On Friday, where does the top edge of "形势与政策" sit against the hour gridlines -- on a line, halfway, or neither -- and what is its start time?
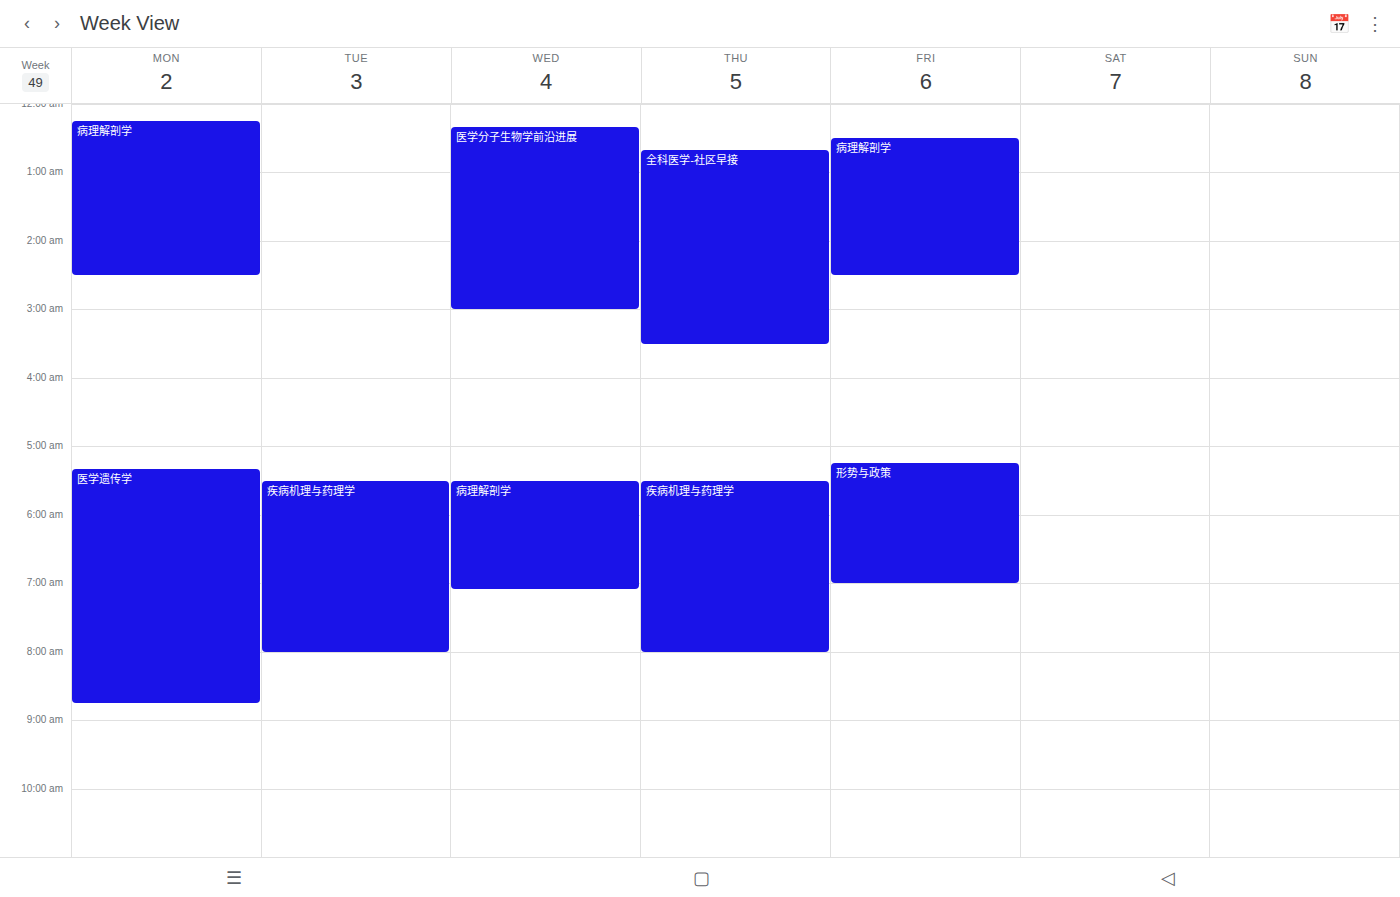
5:15 AM -- neither: a quarter of the way from the 5 AM line to the 6 AM line.